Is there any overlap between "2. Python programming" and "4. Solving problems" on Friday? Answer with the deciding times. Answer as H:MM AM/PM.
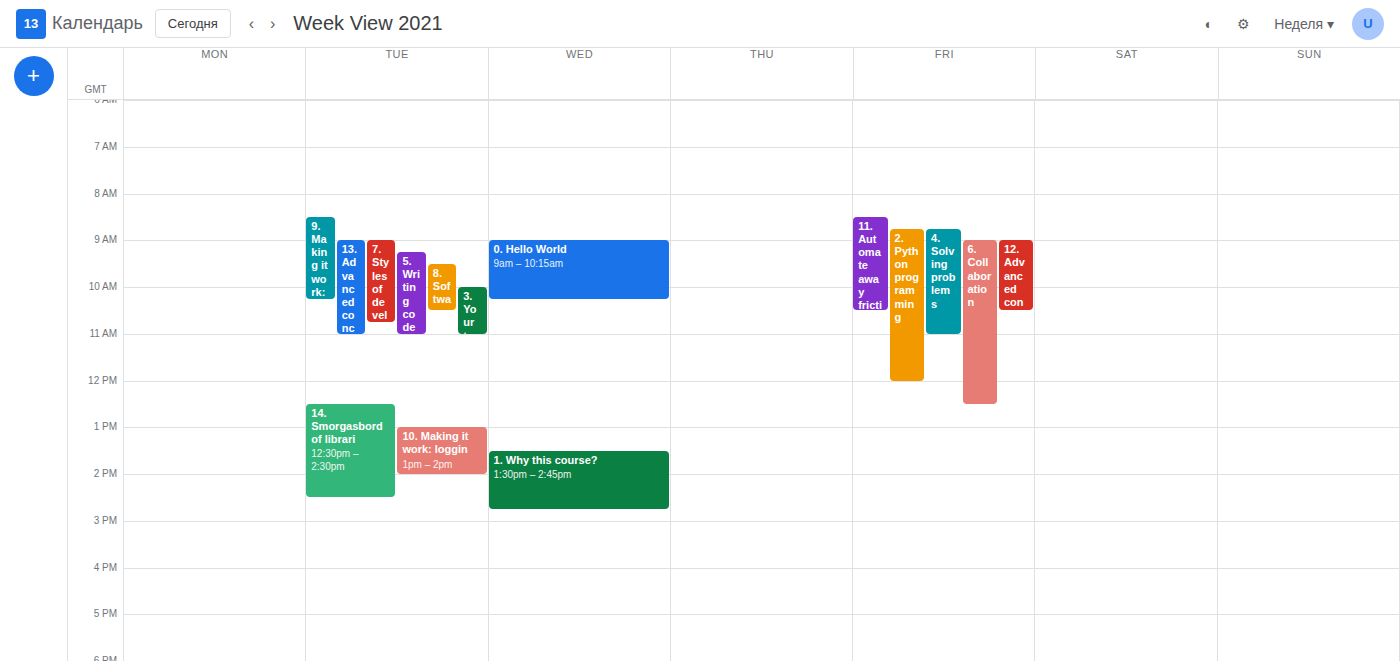
"2. Python programming" starts at 8:45 AM, before "4. Solving problems" ends at 11:00 AM -- they overlap.